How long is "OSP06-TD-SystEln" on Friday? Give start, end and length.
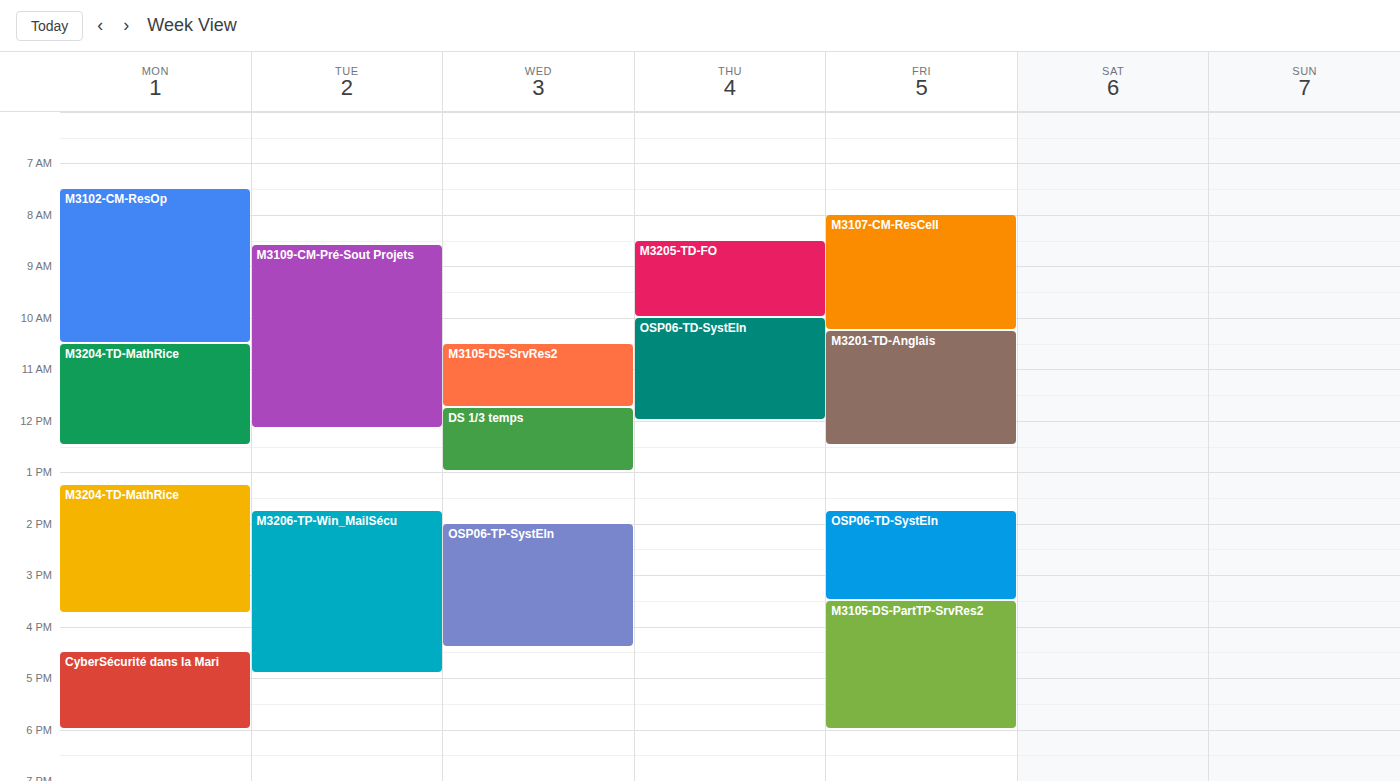
1:45 PM to 3:30 PM, 1 hour 45 minutes